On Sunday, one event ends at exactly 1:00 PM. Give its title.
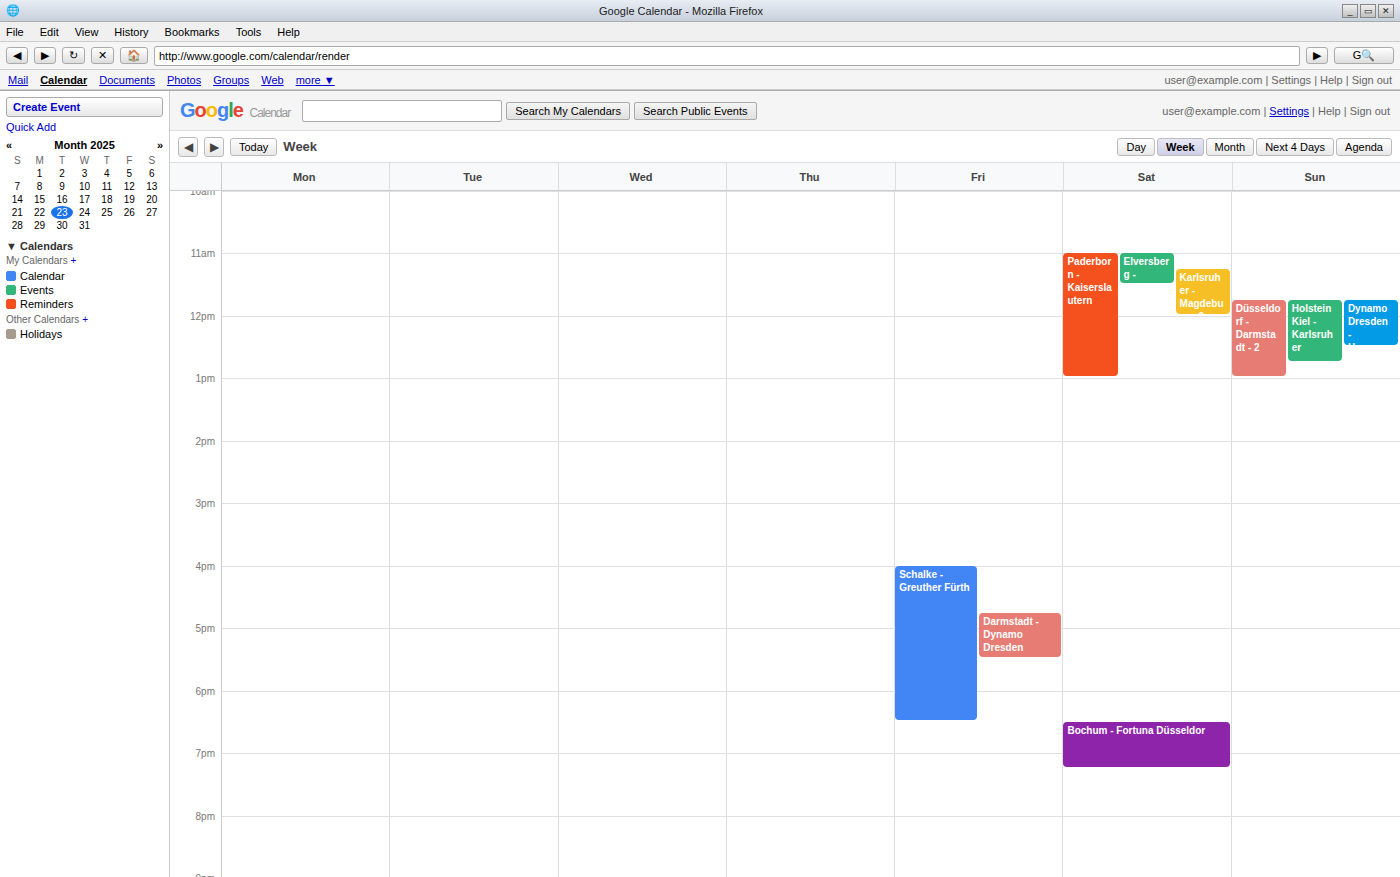
"Düsseldorf - Darmstadt - 2"